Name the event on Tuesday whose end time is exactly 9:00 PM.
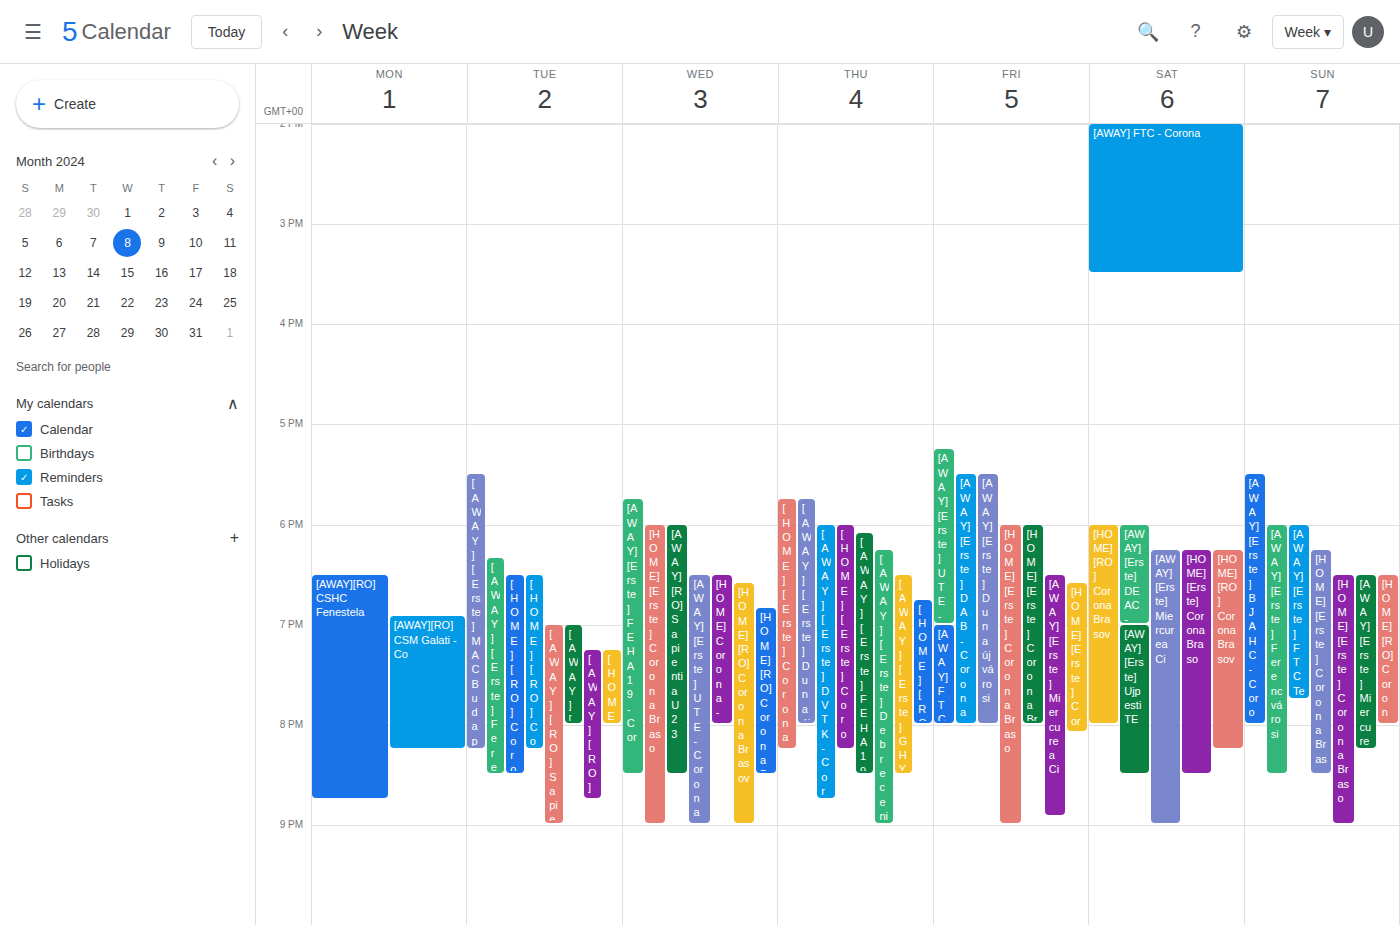
"[AWAY][RO] Sapientia U23"